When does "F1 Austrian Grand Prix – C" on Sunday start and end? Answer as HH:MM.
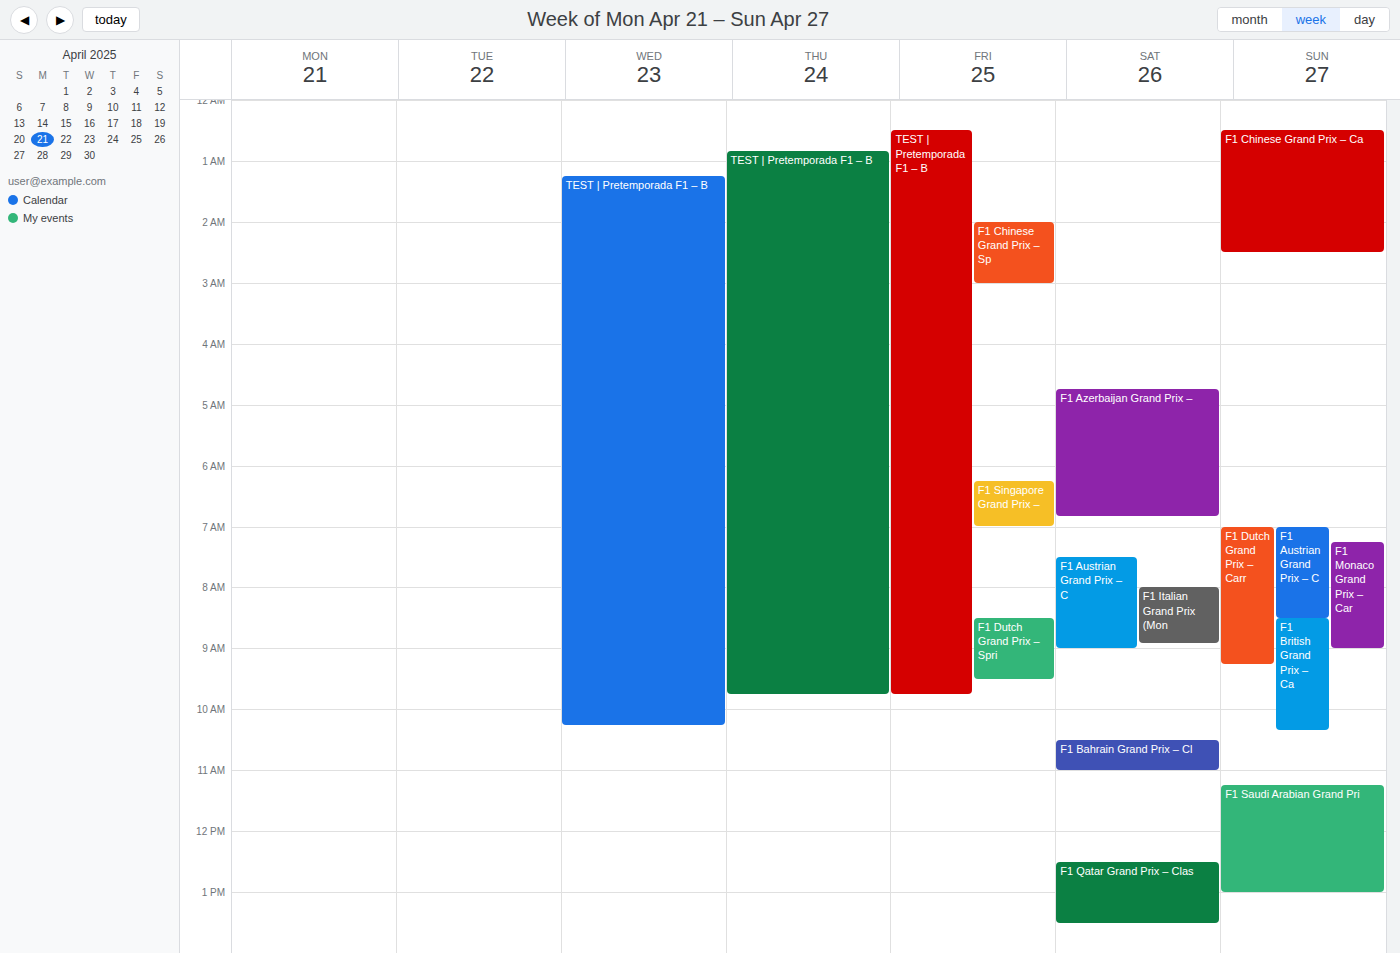
07:00 to 08:30